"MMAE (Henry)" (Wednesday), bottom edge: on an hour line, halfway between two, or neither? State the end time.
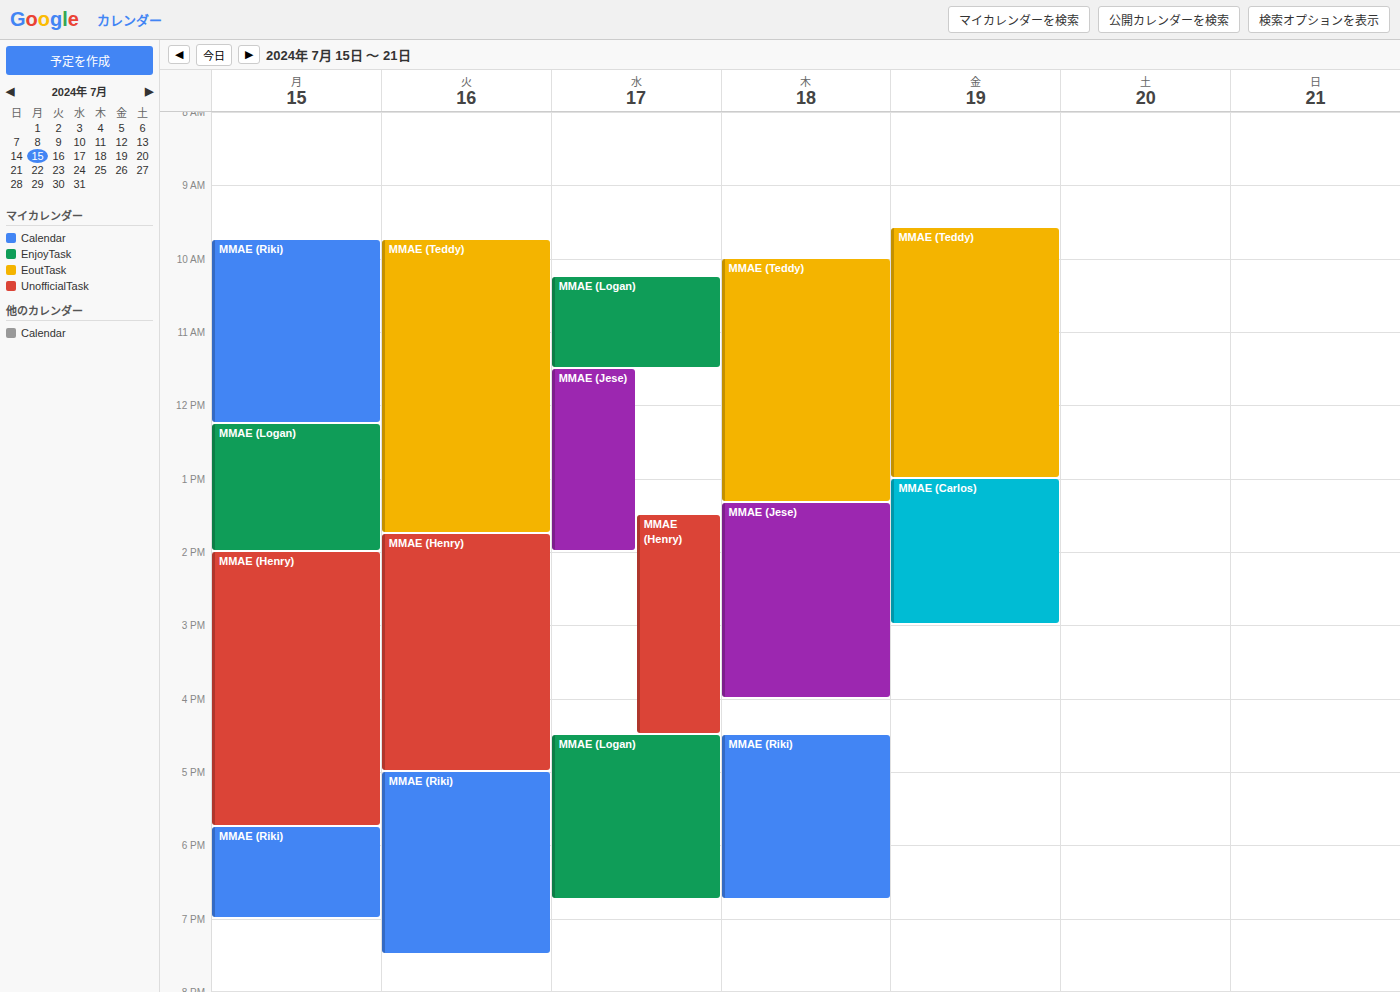
4:30 PM -- halfway between the 4 PM and 5 PM lines.